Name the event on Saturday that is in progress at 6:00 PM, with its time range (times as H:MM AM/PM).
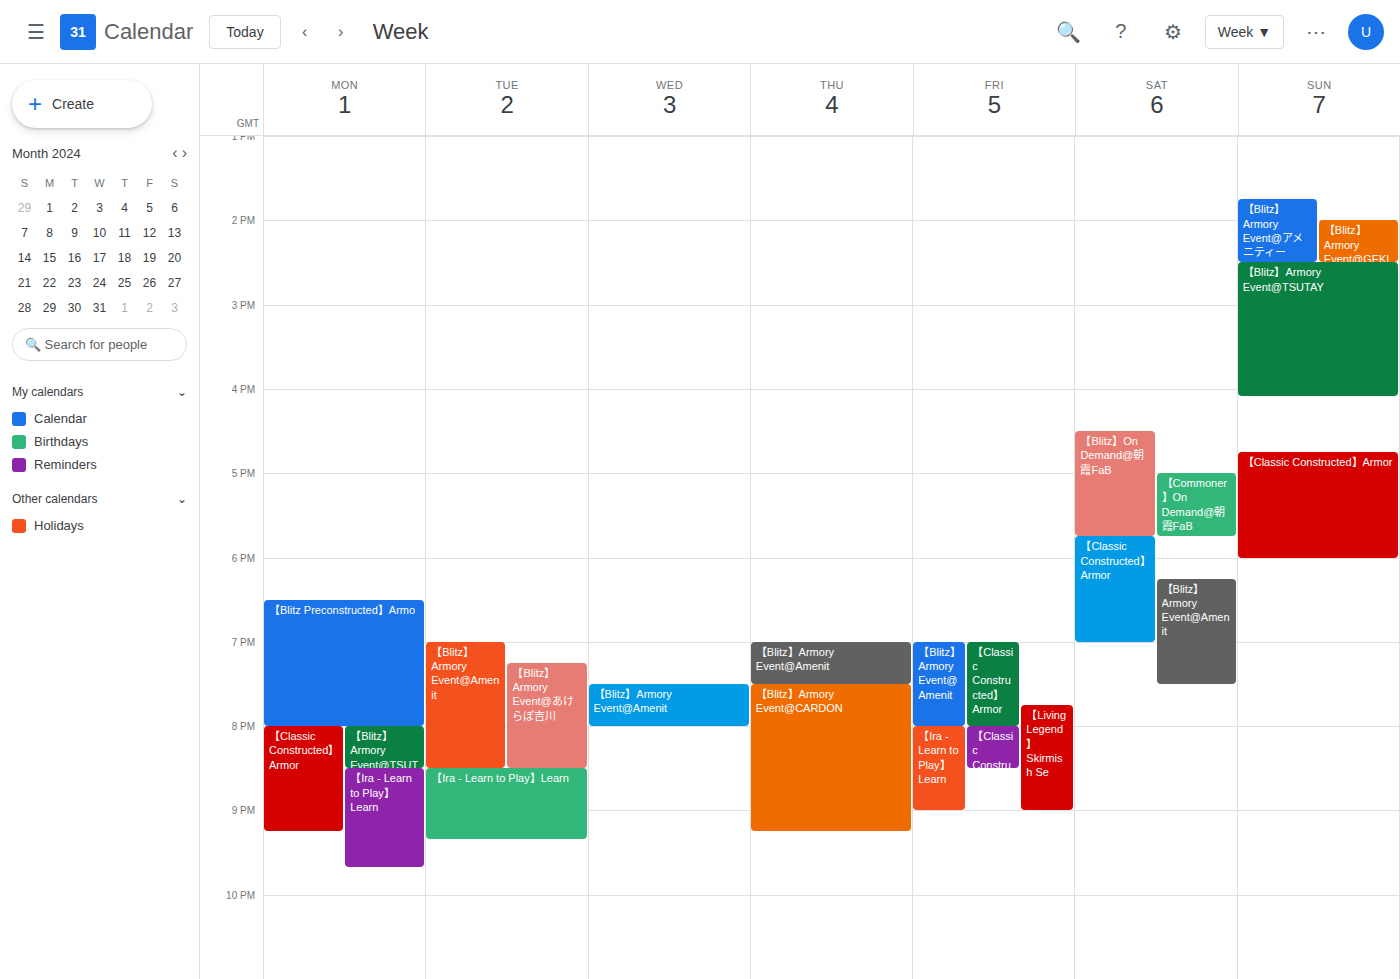
"【Classic Constructed】Armor", 5:45 PM to 7:00 PM